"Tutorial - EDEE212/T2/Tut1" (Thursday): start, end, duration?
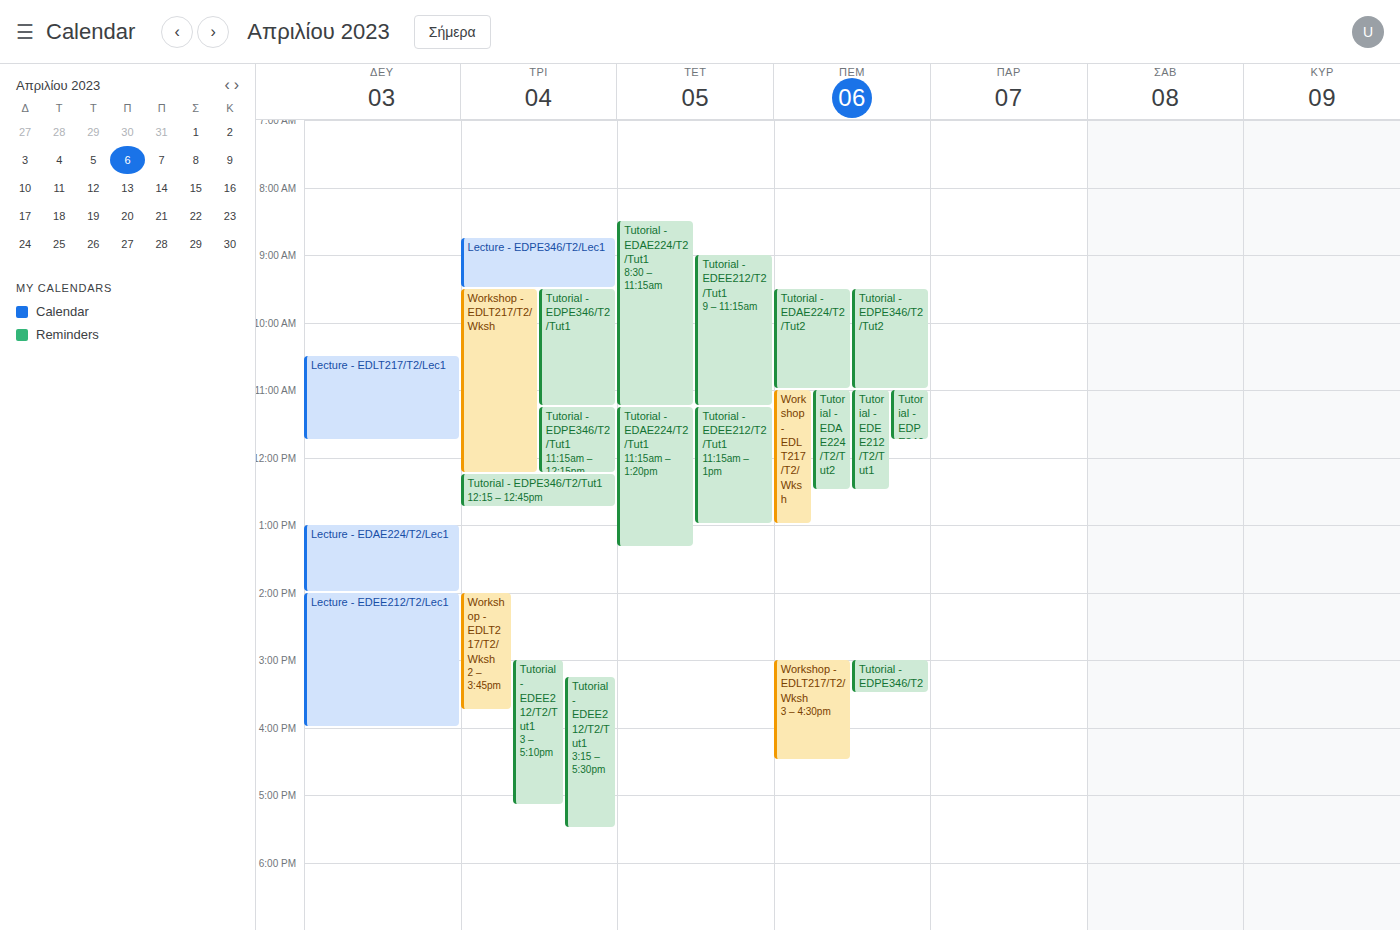
11:00 AM to 12:30 PM, 1 hour 30 minutes